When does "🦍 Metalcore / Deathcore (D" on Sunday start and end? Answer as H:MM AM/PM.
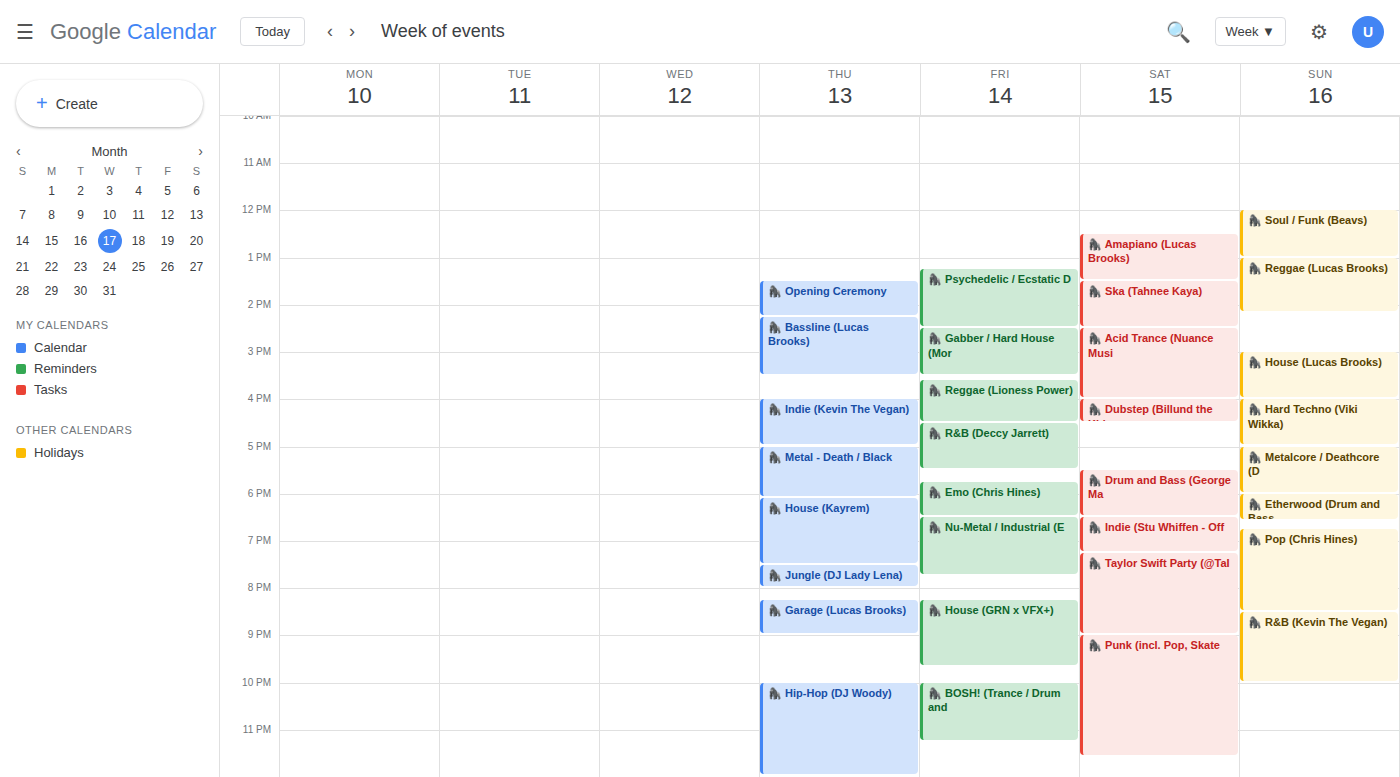
5:00 PM to 6:00 PM